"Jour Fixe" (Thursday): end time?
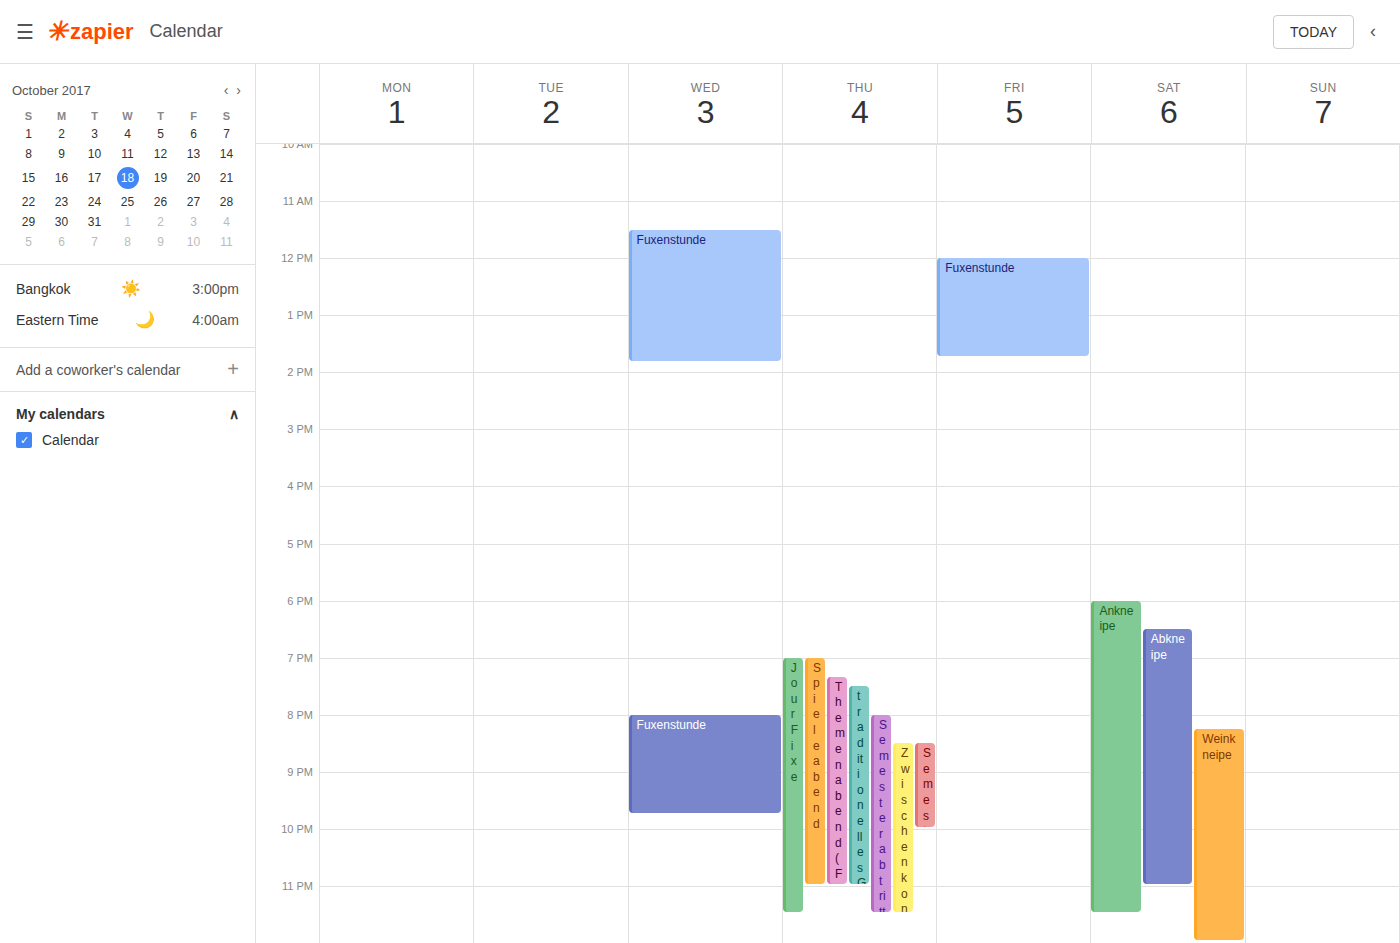
23:30